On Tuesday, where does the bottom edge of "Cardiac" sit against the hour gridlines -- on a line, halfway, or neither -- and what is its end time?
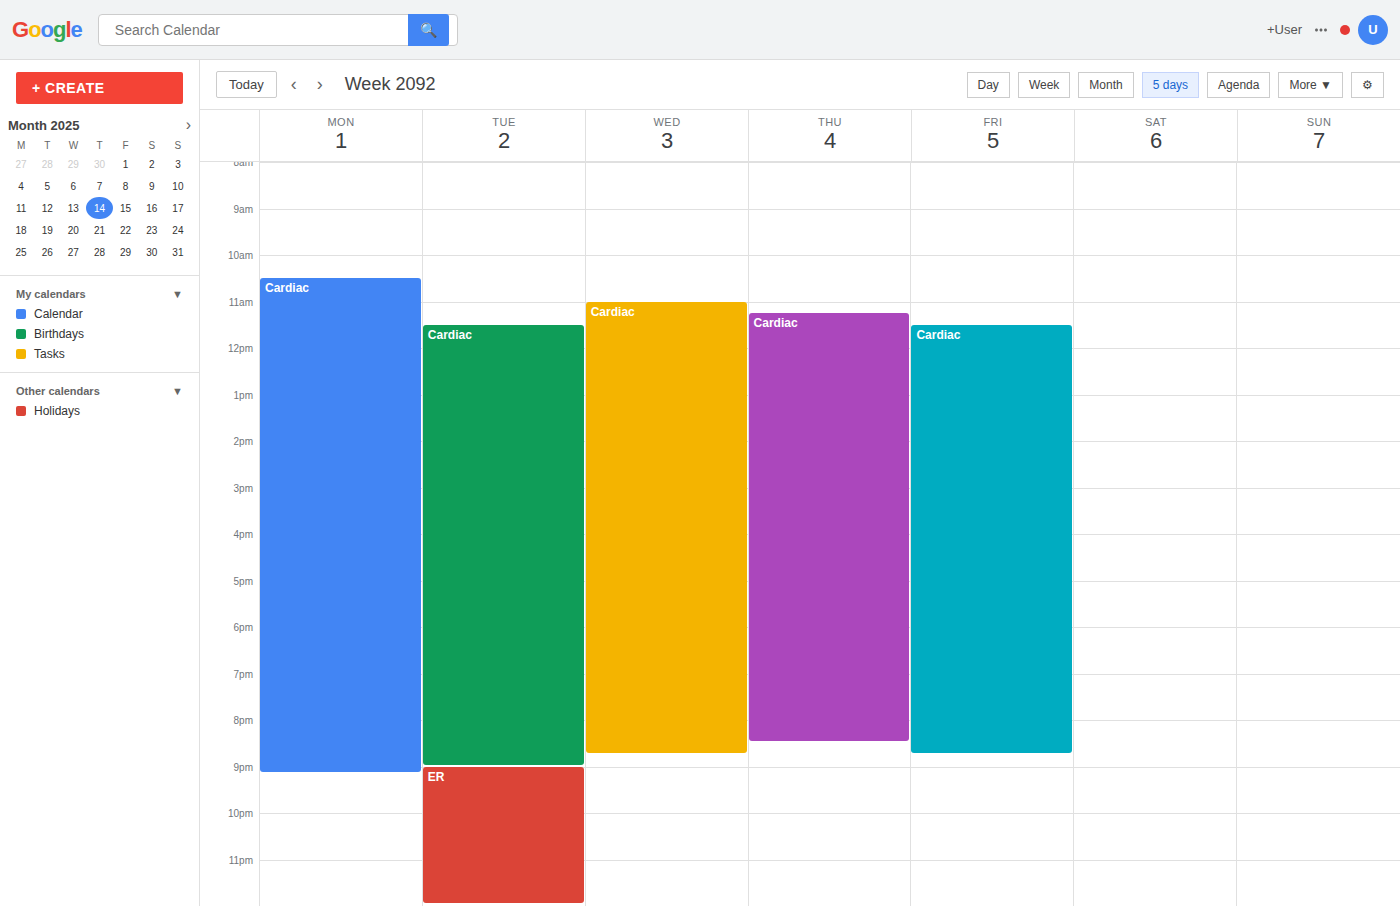
9:00 PM -- exactly on the 9 PM line.